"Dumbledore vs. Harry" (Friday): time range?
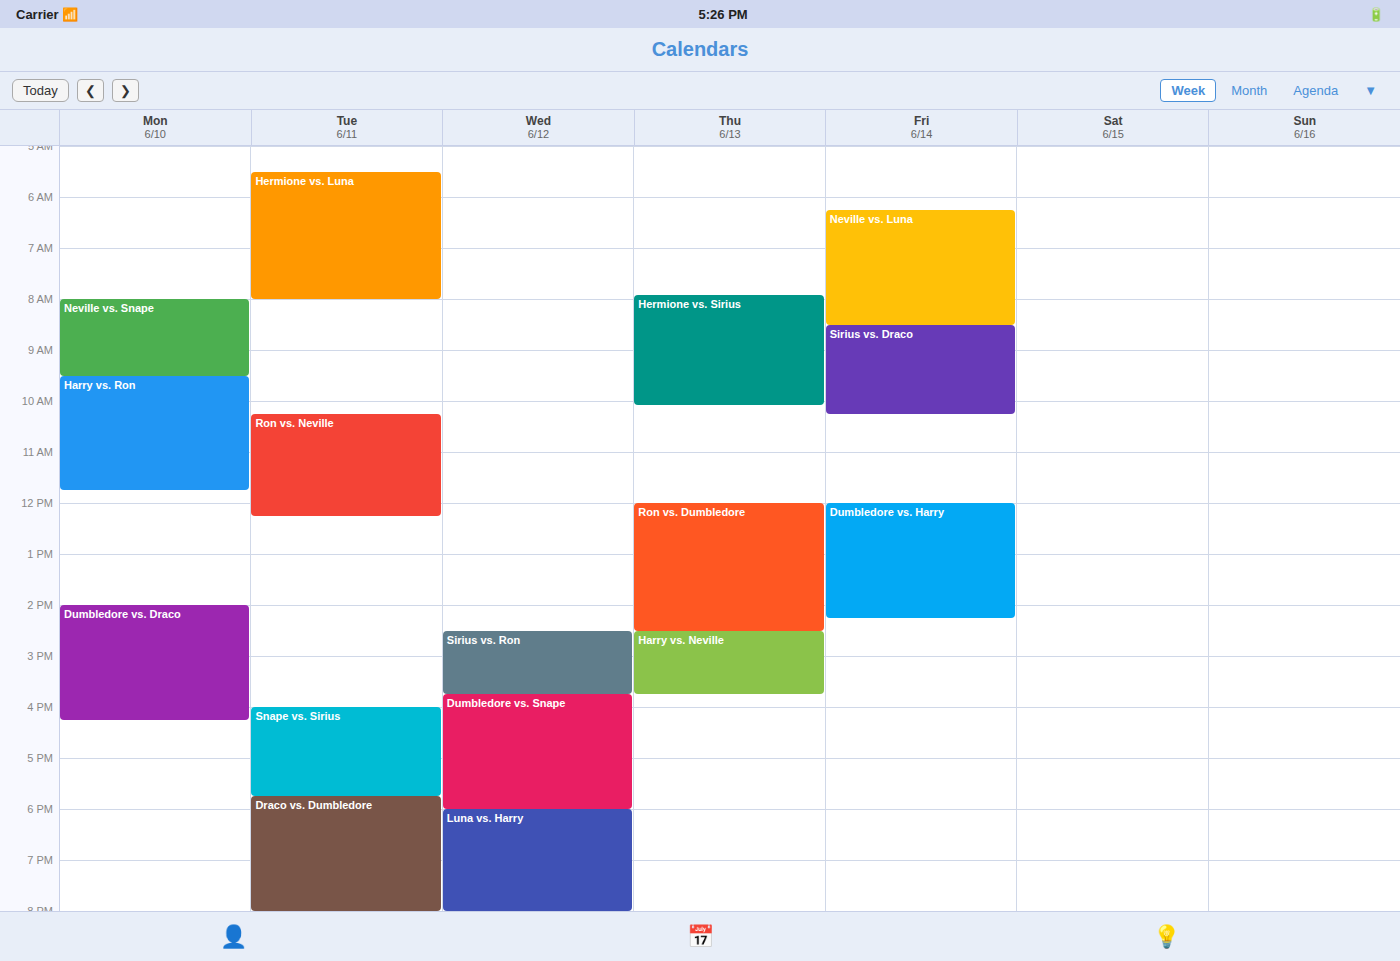
12:00 PM to 2:15 PM